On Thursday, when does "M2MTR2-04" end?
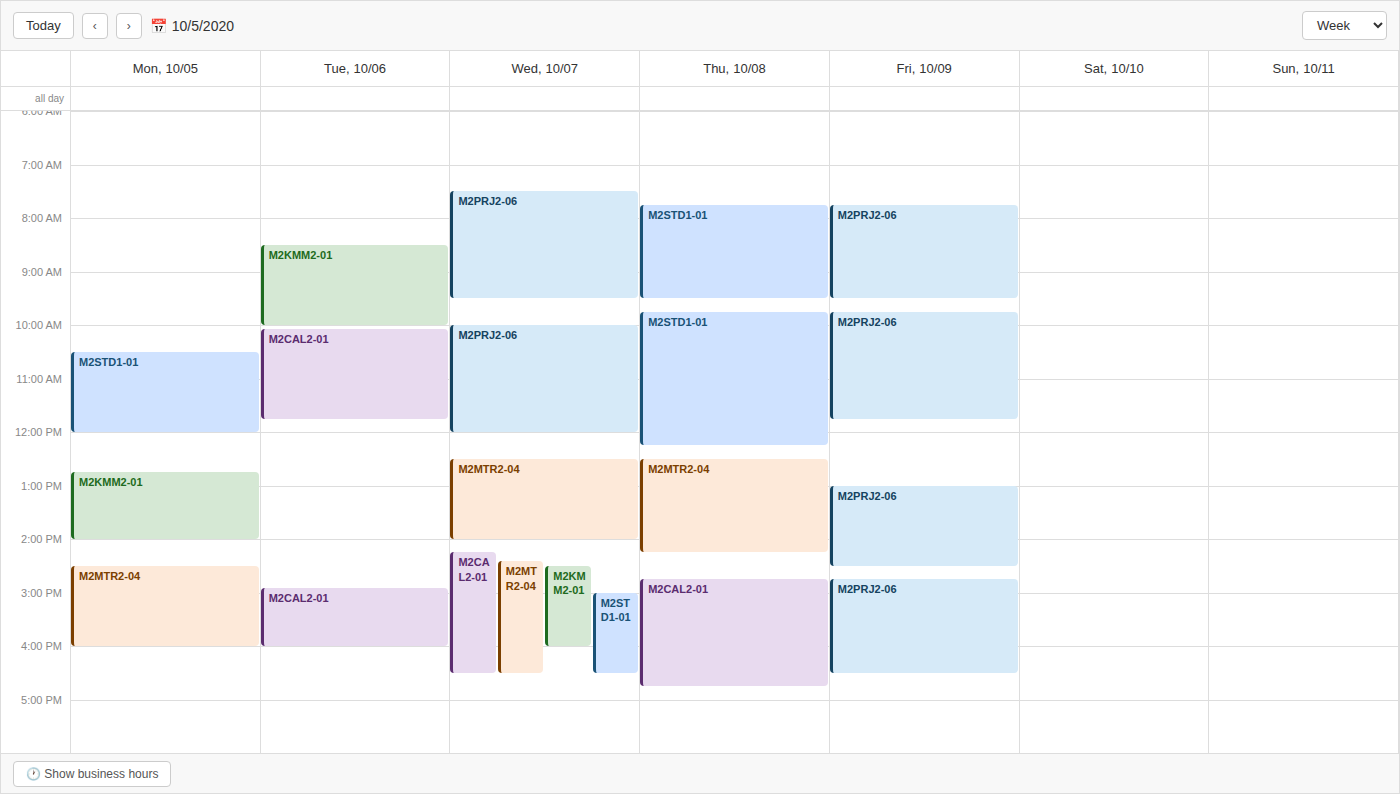
2:15 PM